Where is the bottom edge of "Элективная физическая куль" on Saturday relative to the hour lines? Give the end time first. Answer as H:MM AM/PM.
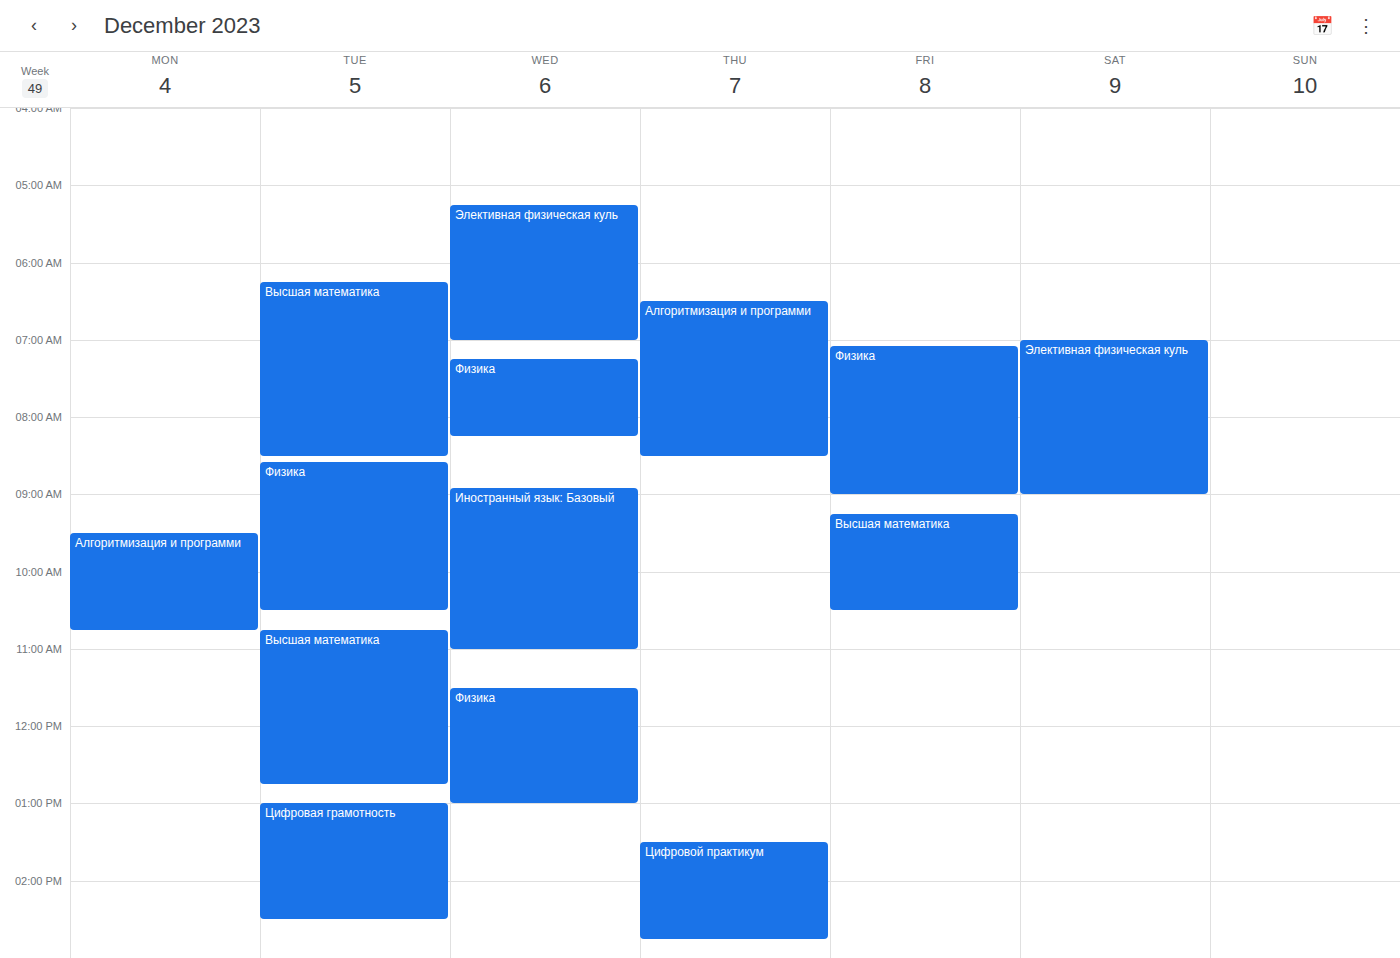
9:00 AM -- exactly on the 9 AM line.